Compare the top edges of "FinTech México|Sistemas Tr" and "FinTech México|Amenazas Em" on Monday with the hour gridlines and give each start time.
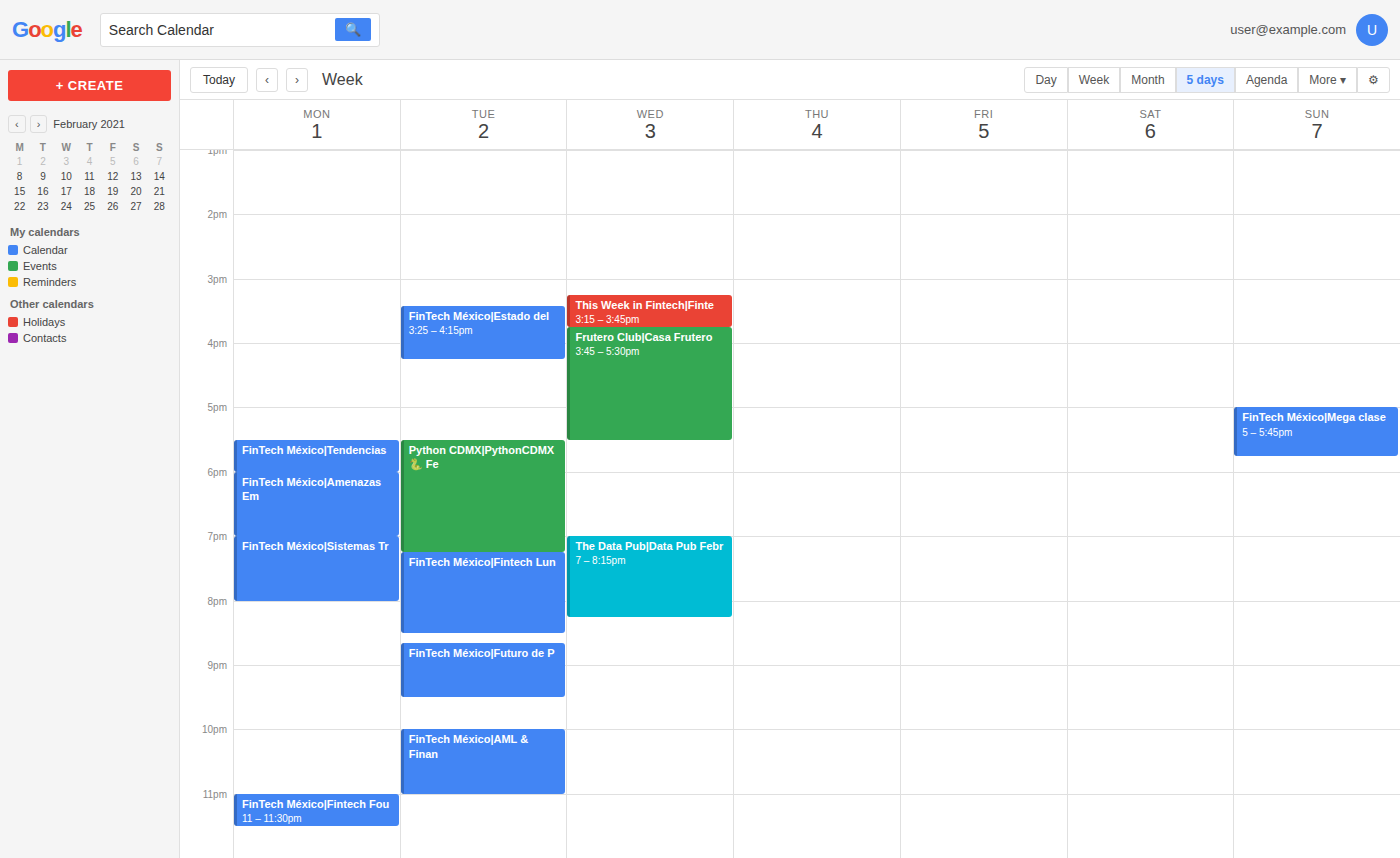
"FinTech México|Sistemas Tr": 7:00 PM, exactly on the 7 PM line. "FinTech México|Amenazas Em": 6:00 PM, exactly on the 6 PM line.